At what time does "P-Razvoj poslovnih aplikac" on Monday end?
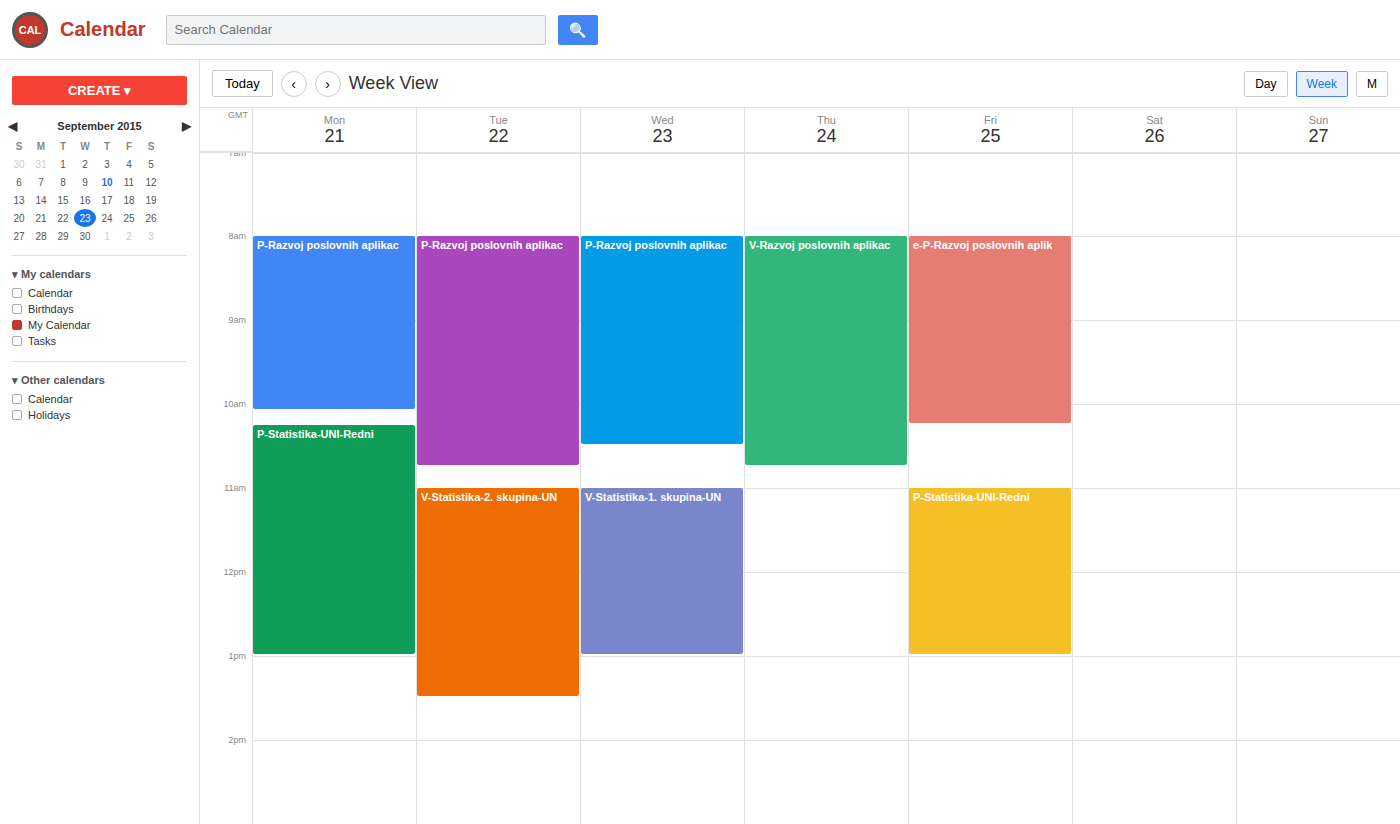
10:05